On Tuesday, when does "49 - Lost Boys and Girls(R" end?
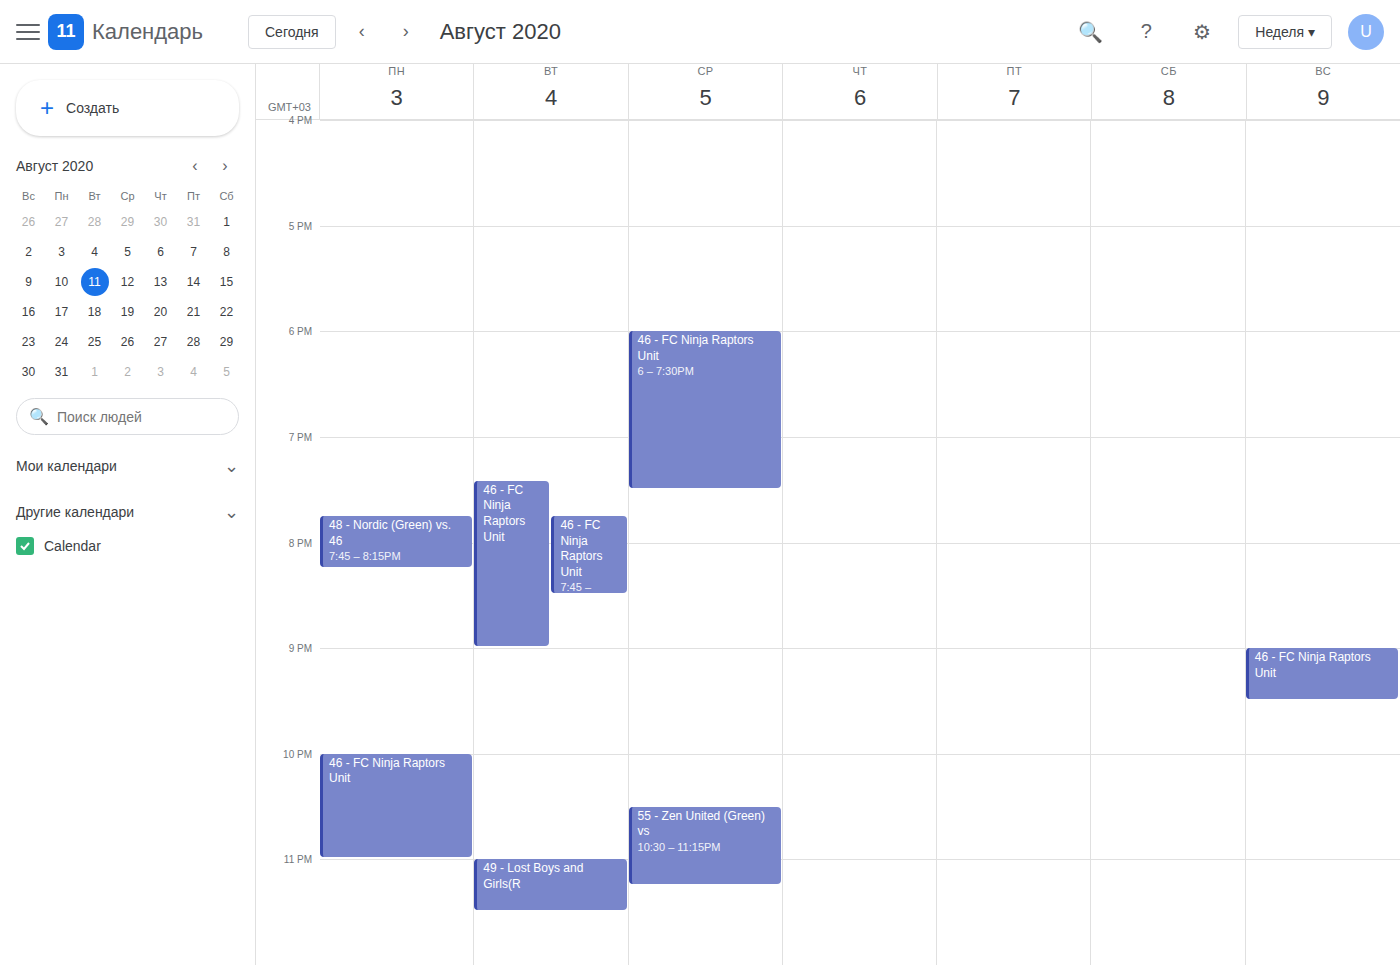
11:30 PM